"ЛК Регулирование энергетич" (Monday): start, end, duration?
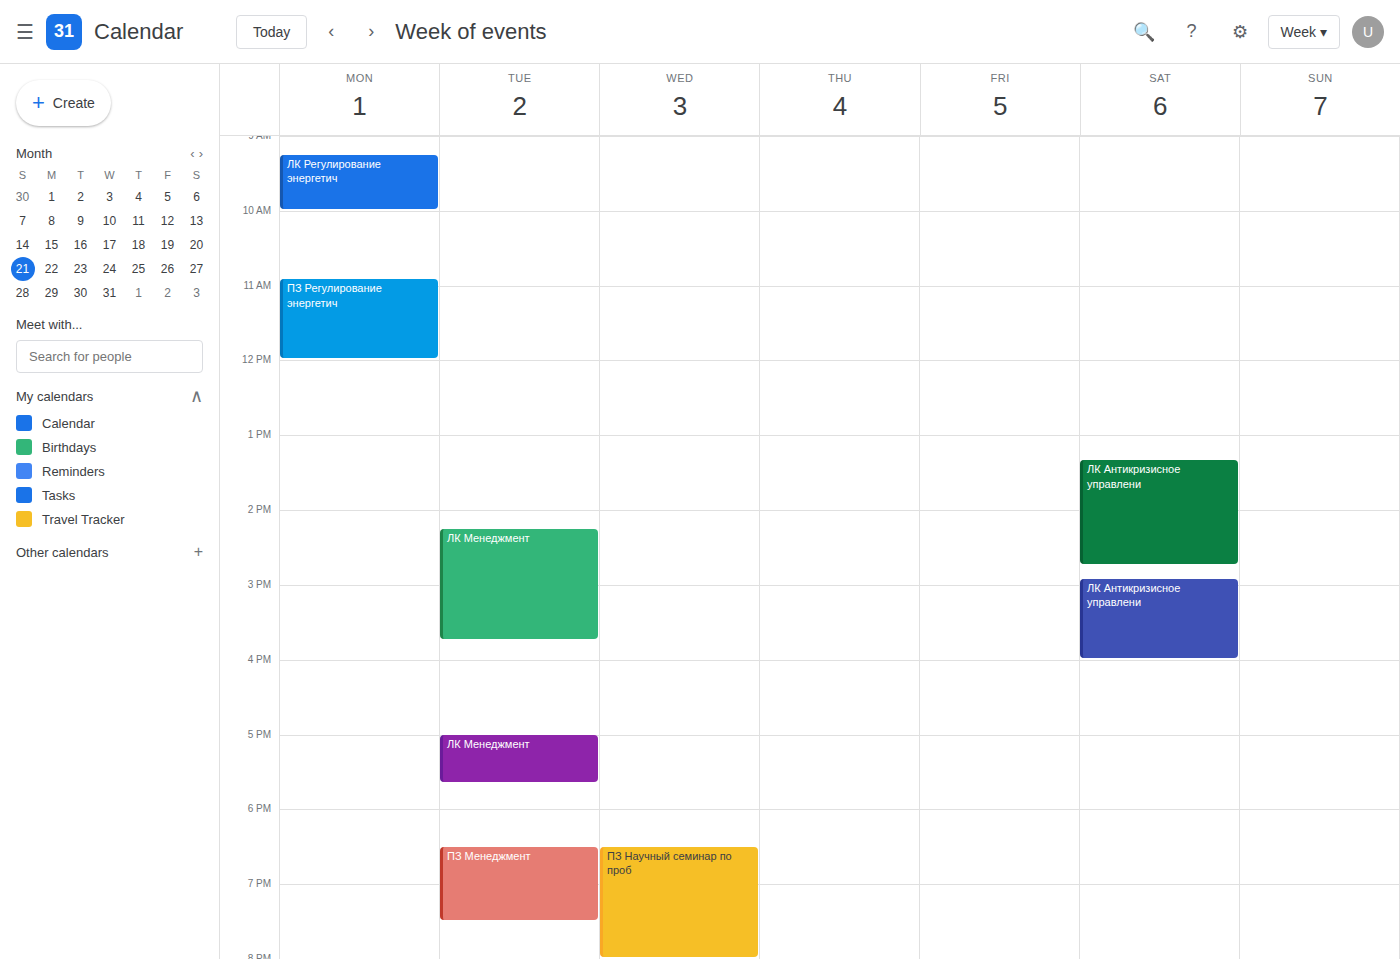
09:15 to 10:00, 45 minutes